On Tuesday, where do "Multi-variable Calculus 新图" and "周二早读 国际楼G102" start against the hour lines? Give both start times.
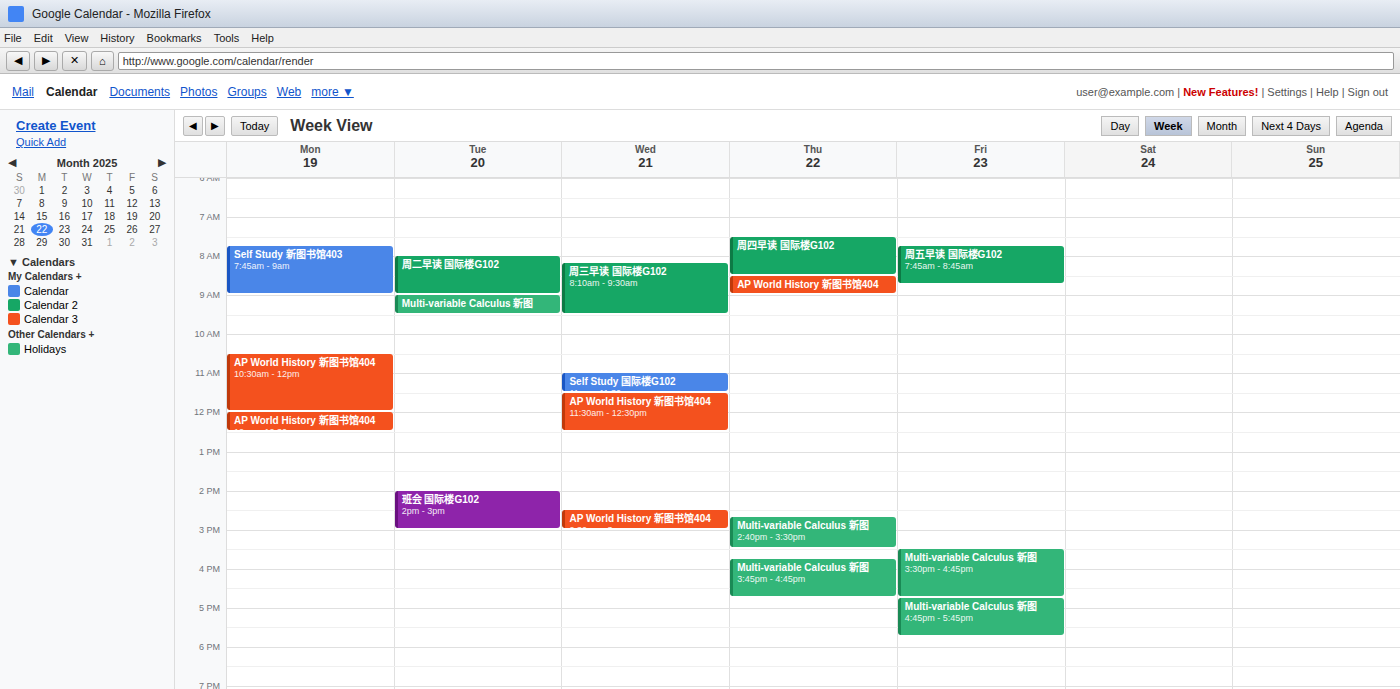
"Multi-variable Calculus 新图": 9:00 AM, exactly on the 9 AM line. "周二早读 国际楼G102": 8:00 AM, exactly on the 8 AM line.